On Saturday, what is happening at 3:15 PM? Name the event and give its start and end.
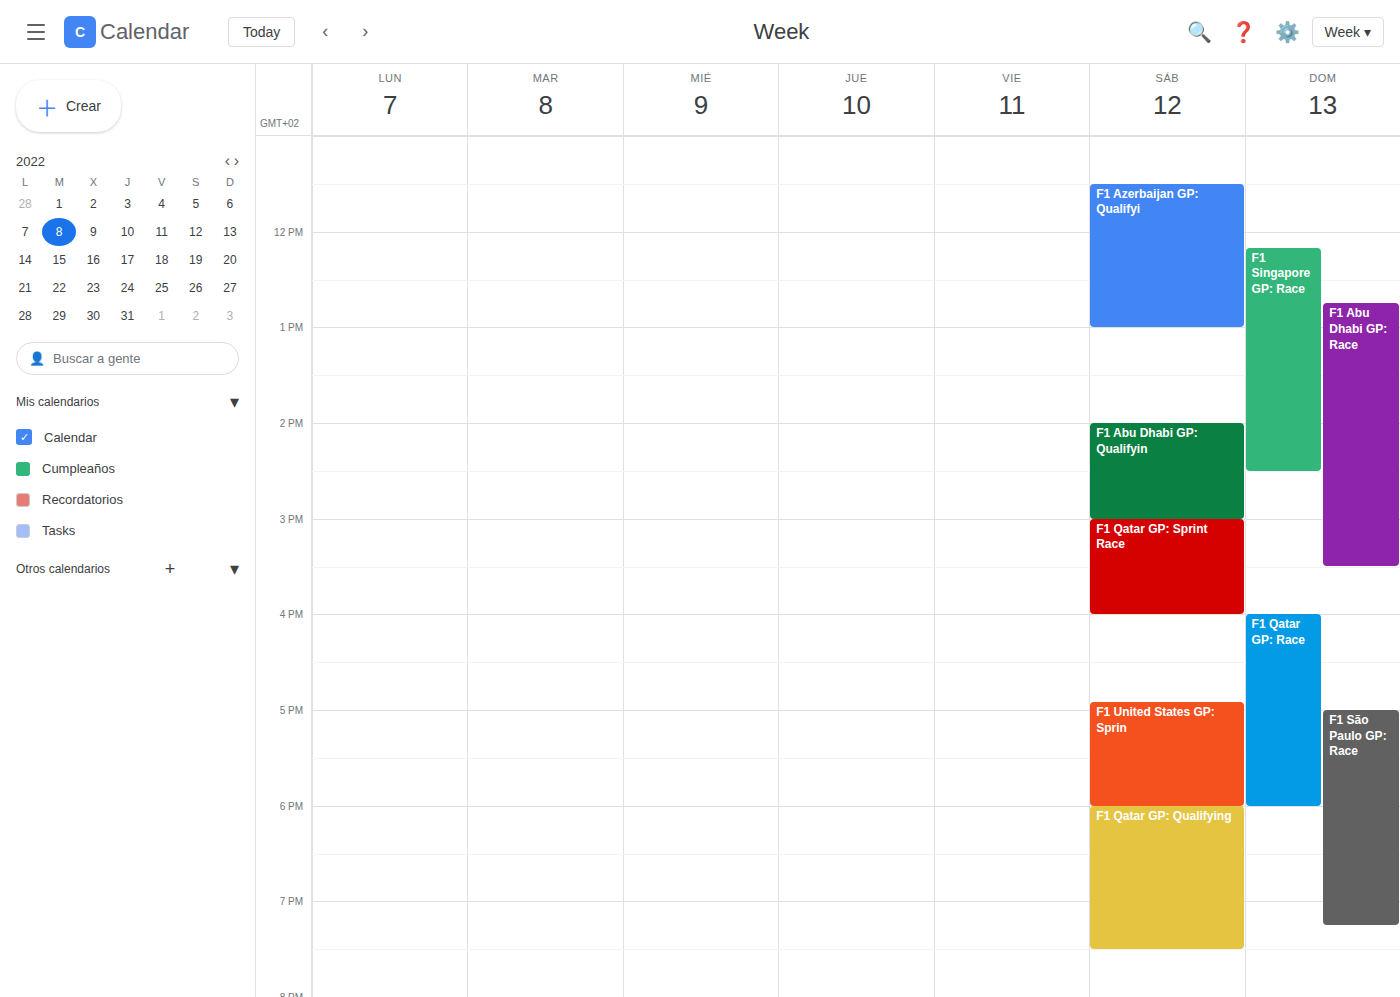
"F1 Qatar GP: Sprint Race", 3:00 PM to 4:00 PM